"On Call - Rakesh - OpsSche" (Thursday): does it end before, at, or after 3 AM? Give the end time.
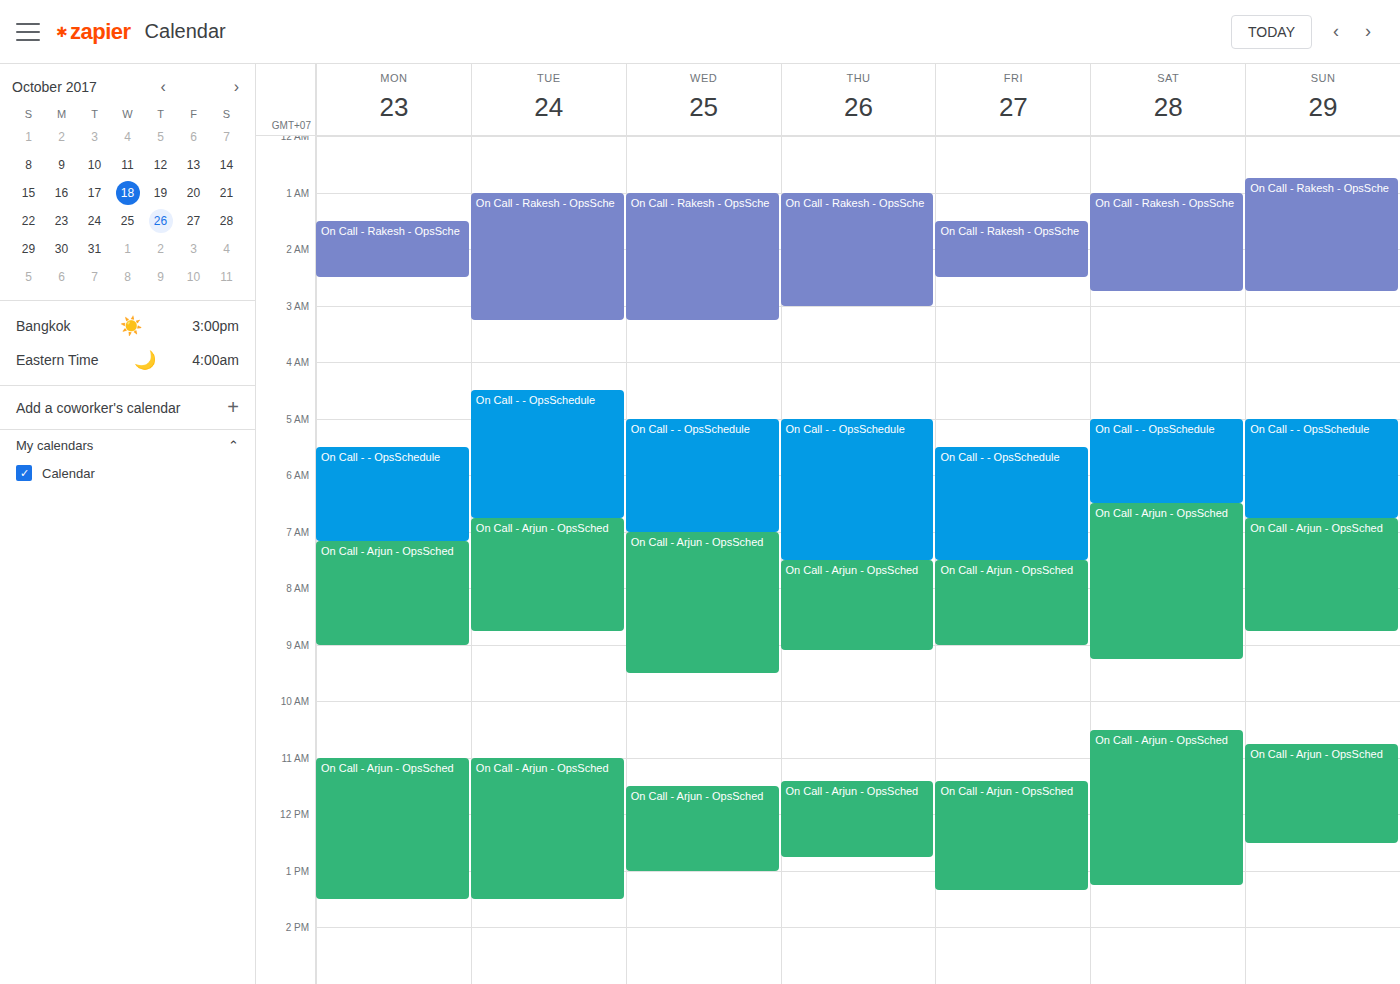
3:00 AM -- exactly at 3 AM, on the 3 AM line.